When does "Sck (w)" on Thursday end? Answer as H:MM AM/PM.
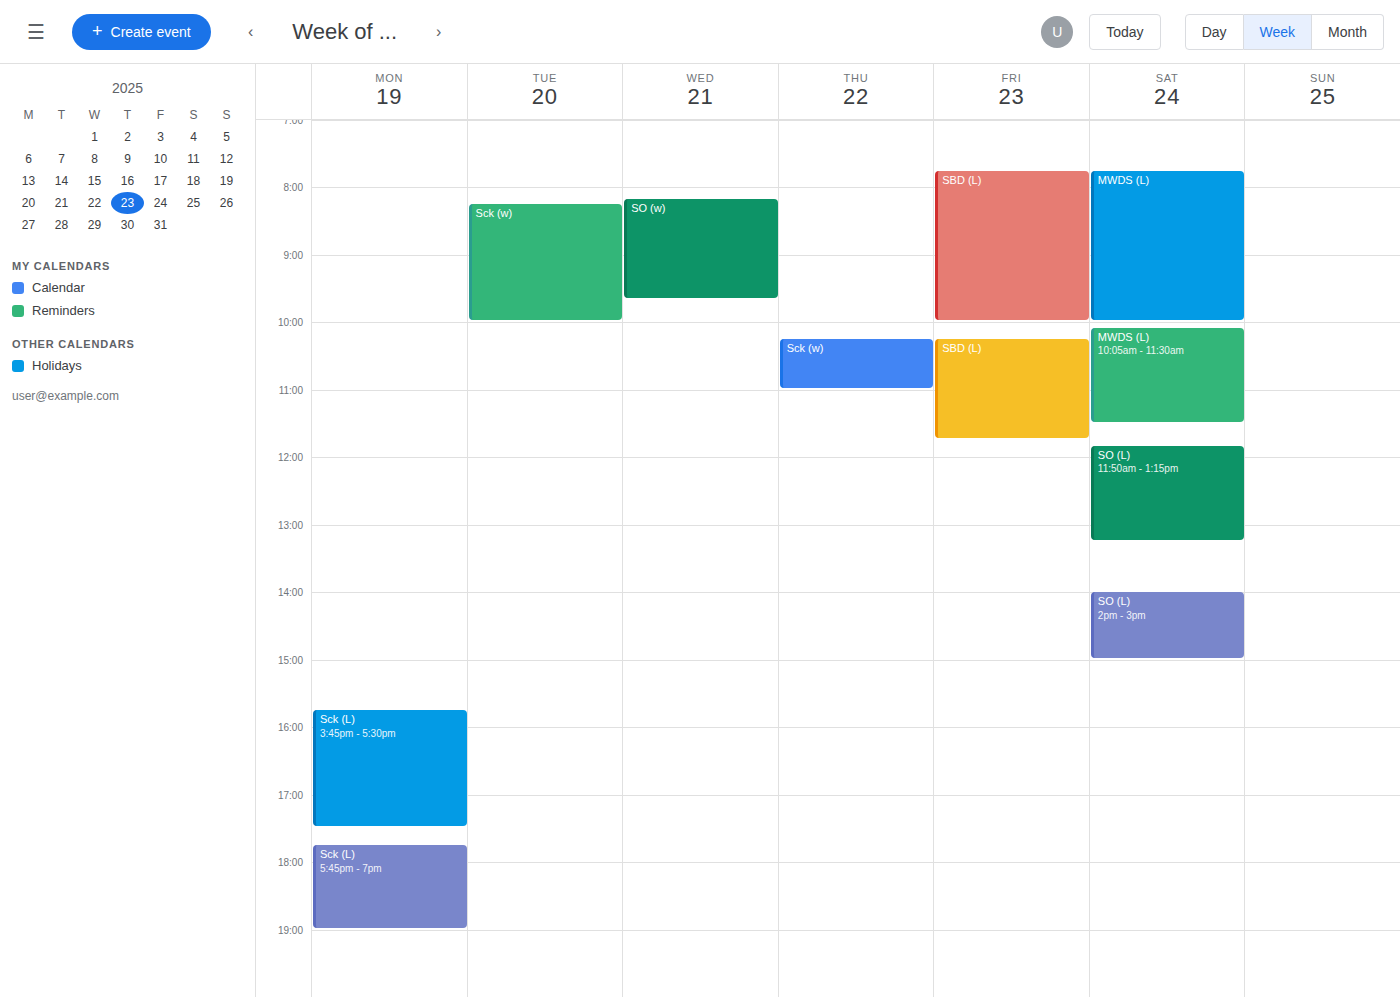
11:00 AM